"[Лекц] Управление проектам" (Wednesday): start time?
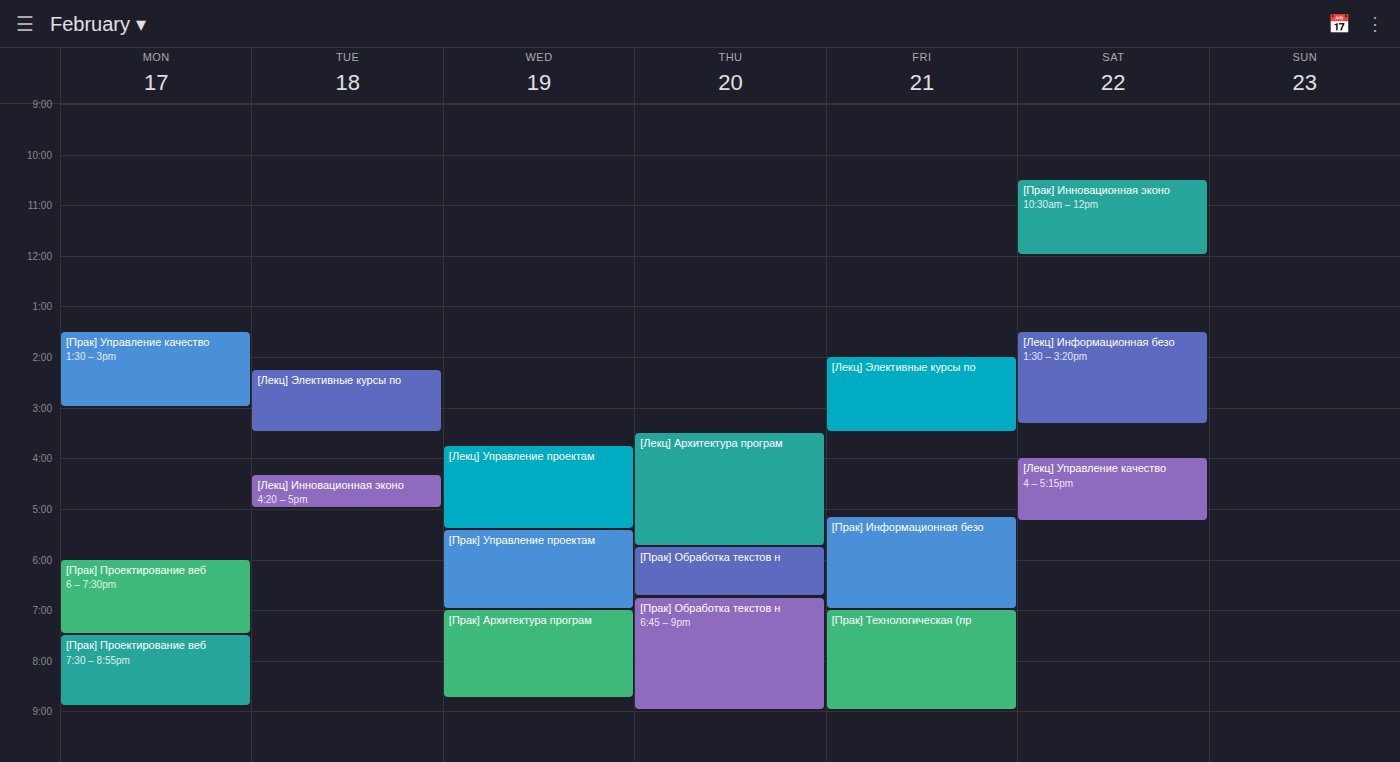
3:45 PM